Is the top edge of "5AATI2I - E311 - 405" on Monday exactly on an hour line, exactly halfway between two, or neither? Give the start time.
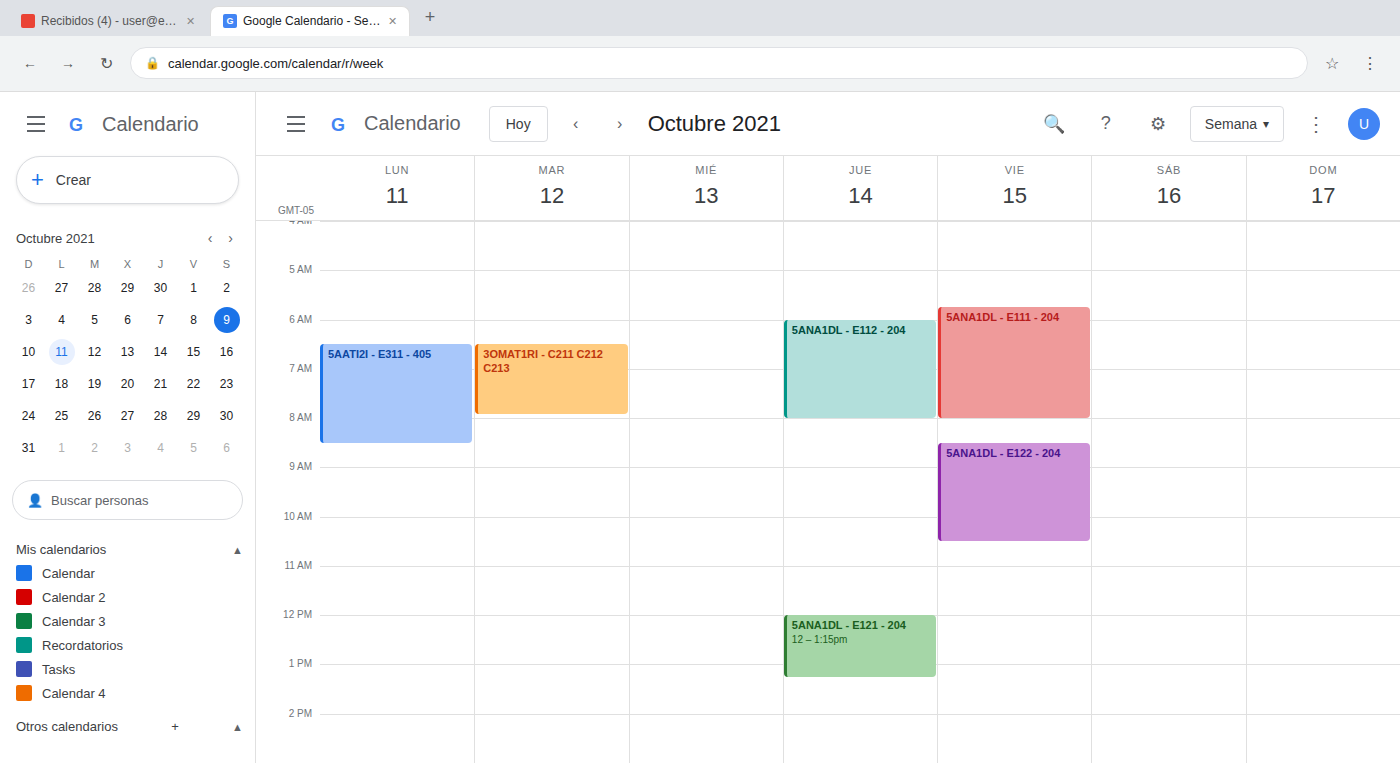
6:30 AM -- halfway between the 6 AM and 7 AM lines.